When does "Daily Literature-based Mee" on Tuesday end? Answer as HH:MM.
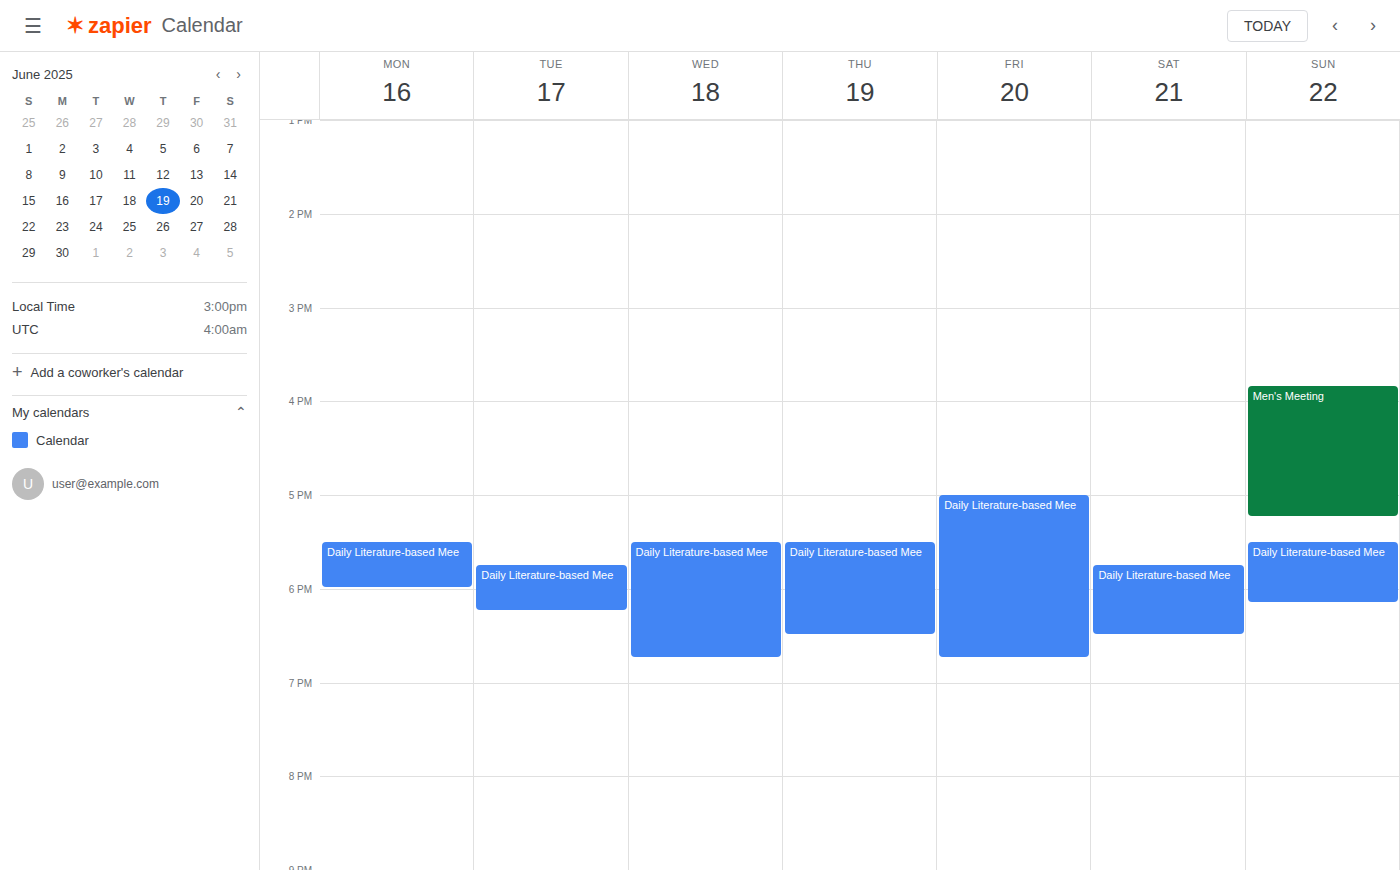
18:15